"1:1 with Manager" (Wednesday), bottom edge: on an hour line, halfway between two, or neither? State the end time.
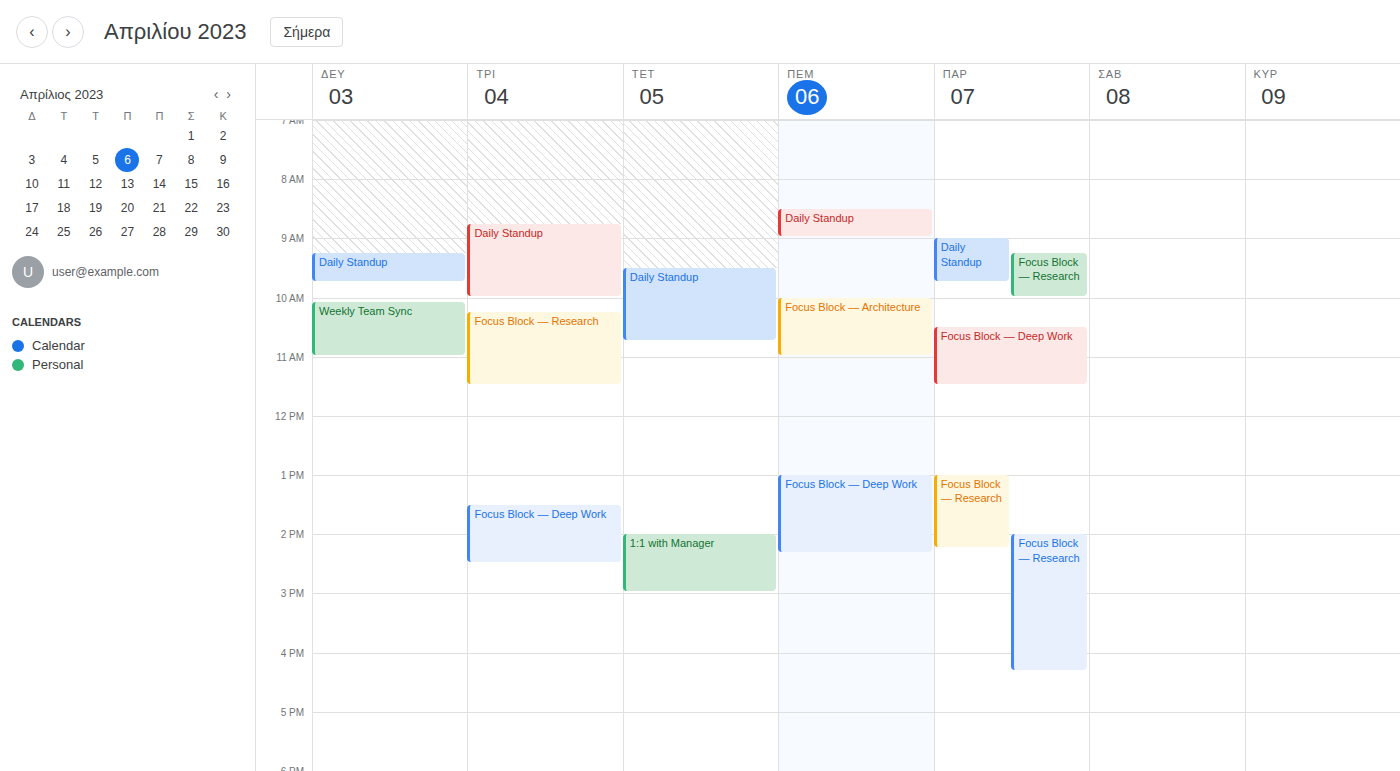
3:00 PM -- exactly on the 3 PM line.